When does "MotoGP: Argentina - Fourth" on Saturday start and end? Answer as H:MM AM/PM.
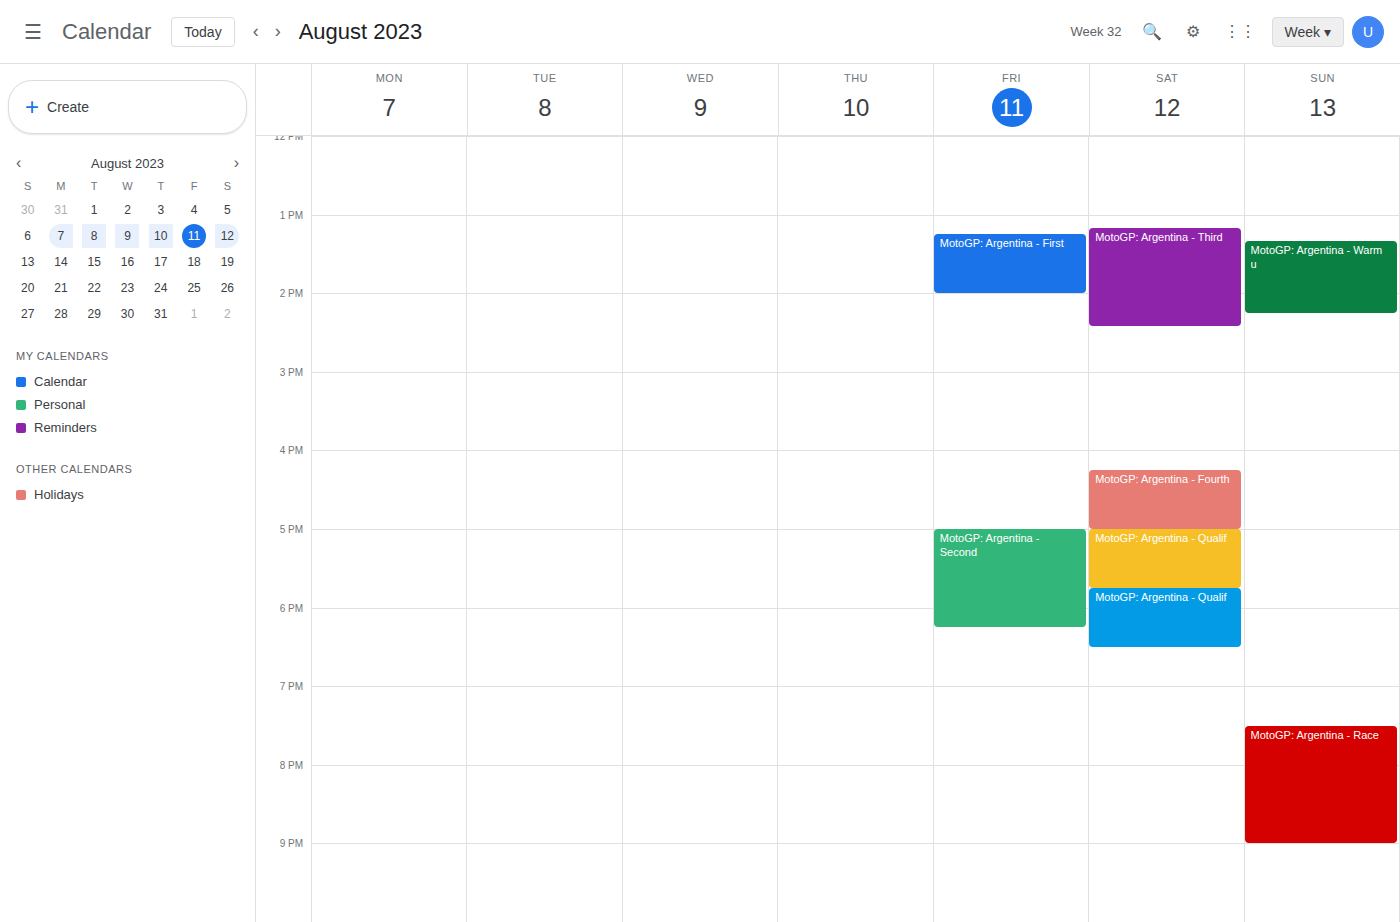
4:15 PM to 5:00 PM